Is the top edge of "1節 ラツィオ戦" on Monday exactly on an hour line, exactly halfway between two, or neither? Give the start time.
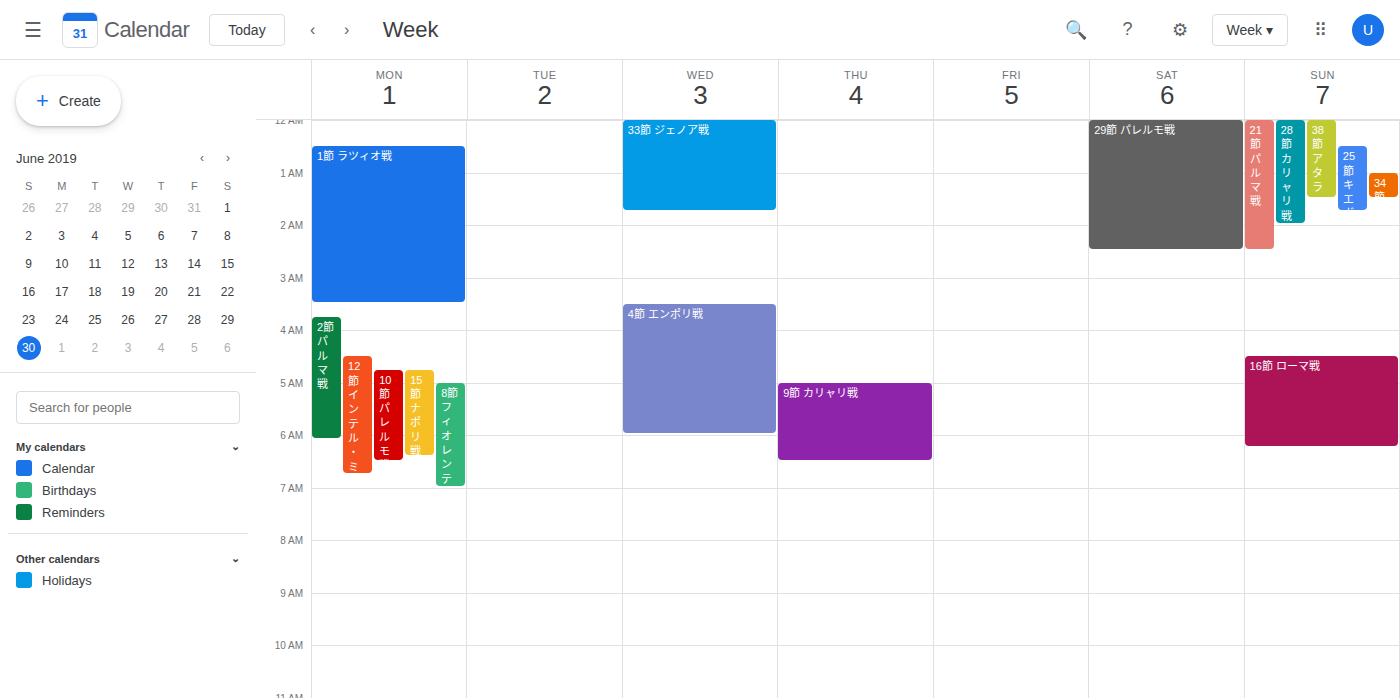
12:30 AM -- halfway between the 12 AM and 1 AM lines.